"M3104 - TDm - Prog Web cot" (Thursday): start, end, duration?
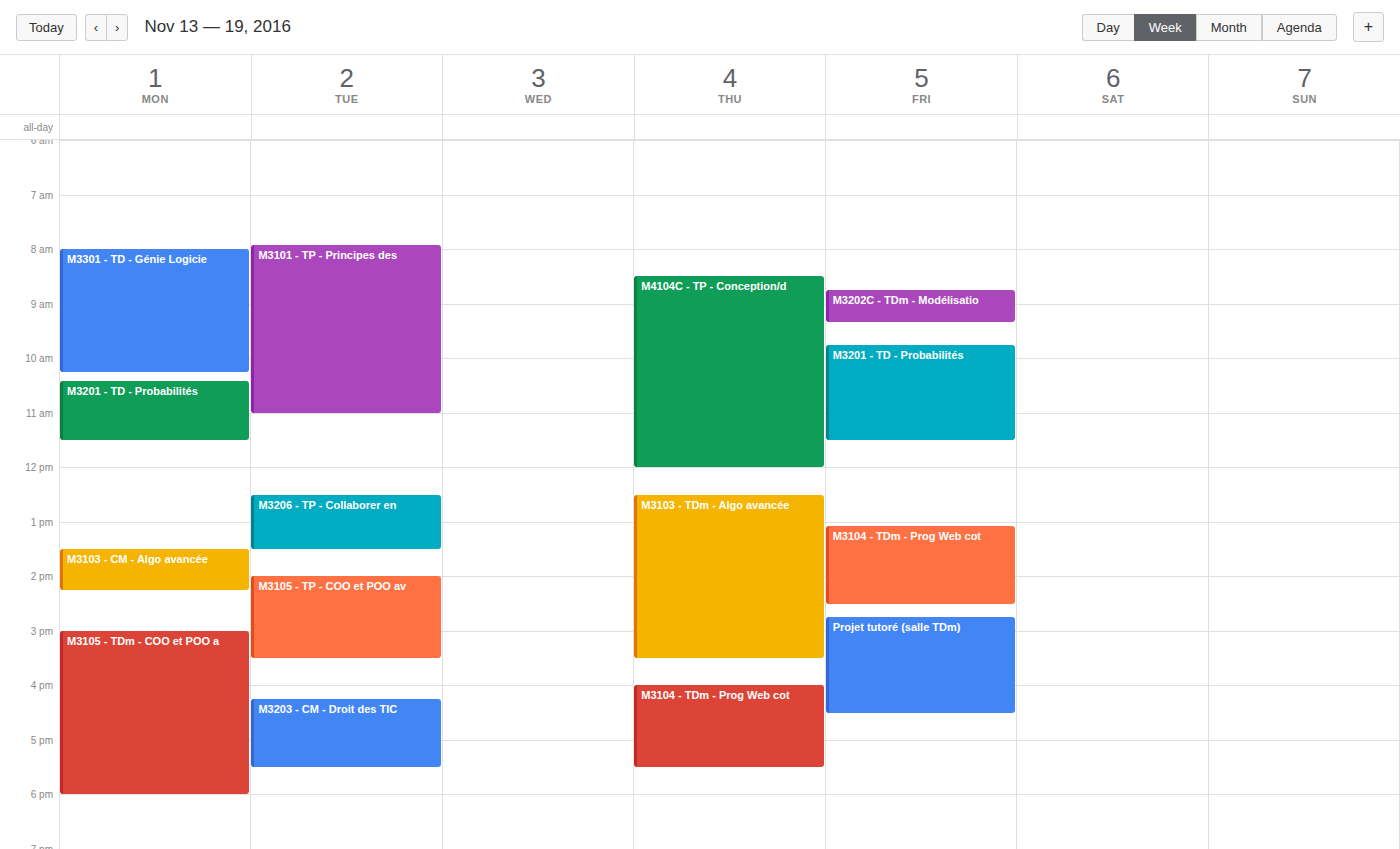
4:00 PM to 5:30 PM, 1 hour 30 minutes